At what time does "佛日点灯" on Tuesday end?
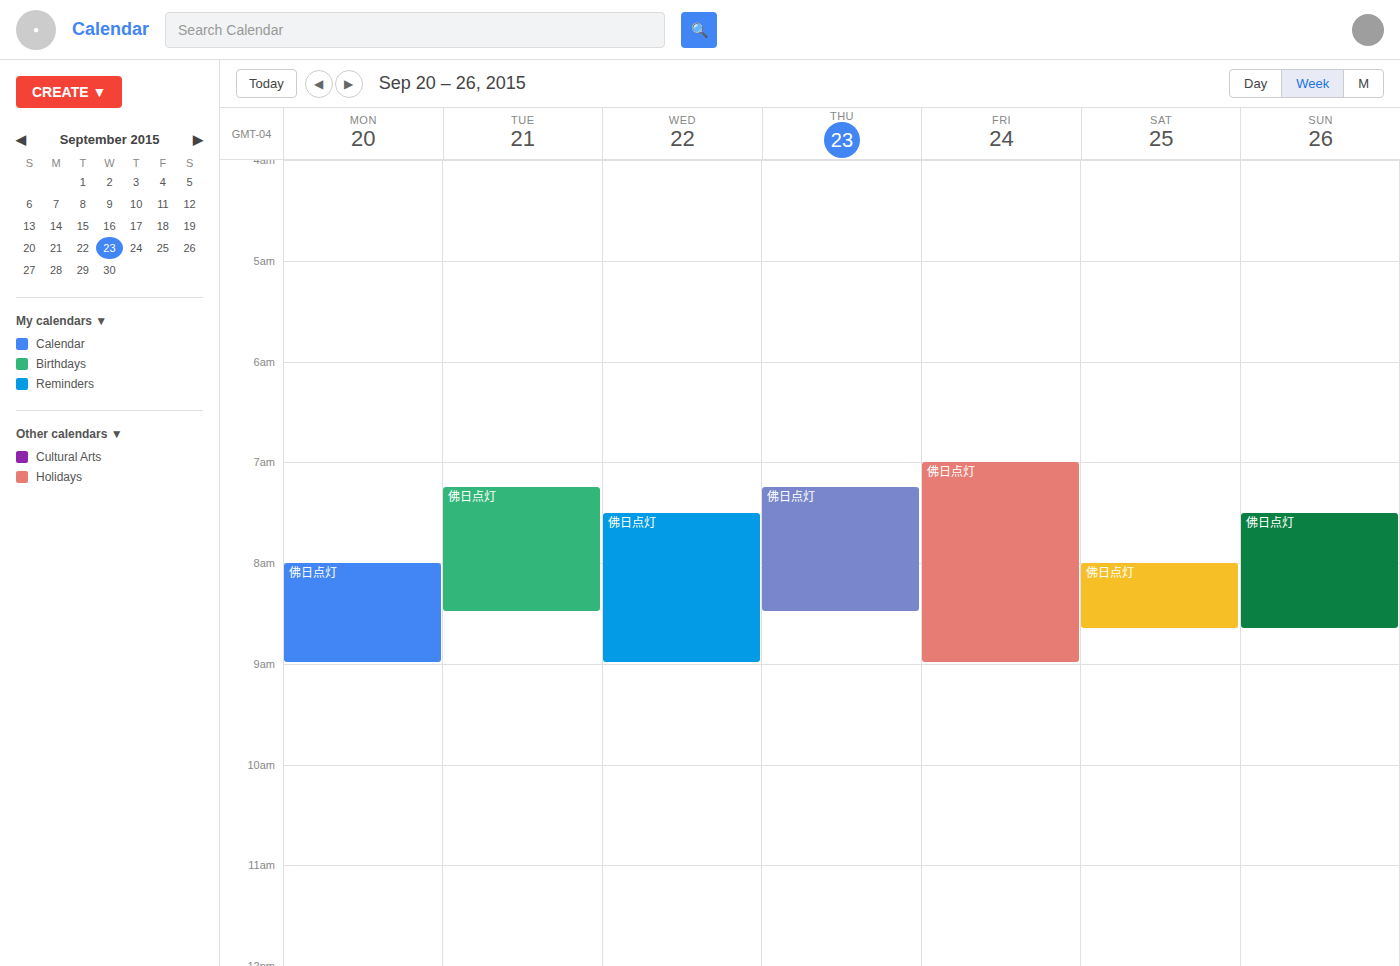
08:30